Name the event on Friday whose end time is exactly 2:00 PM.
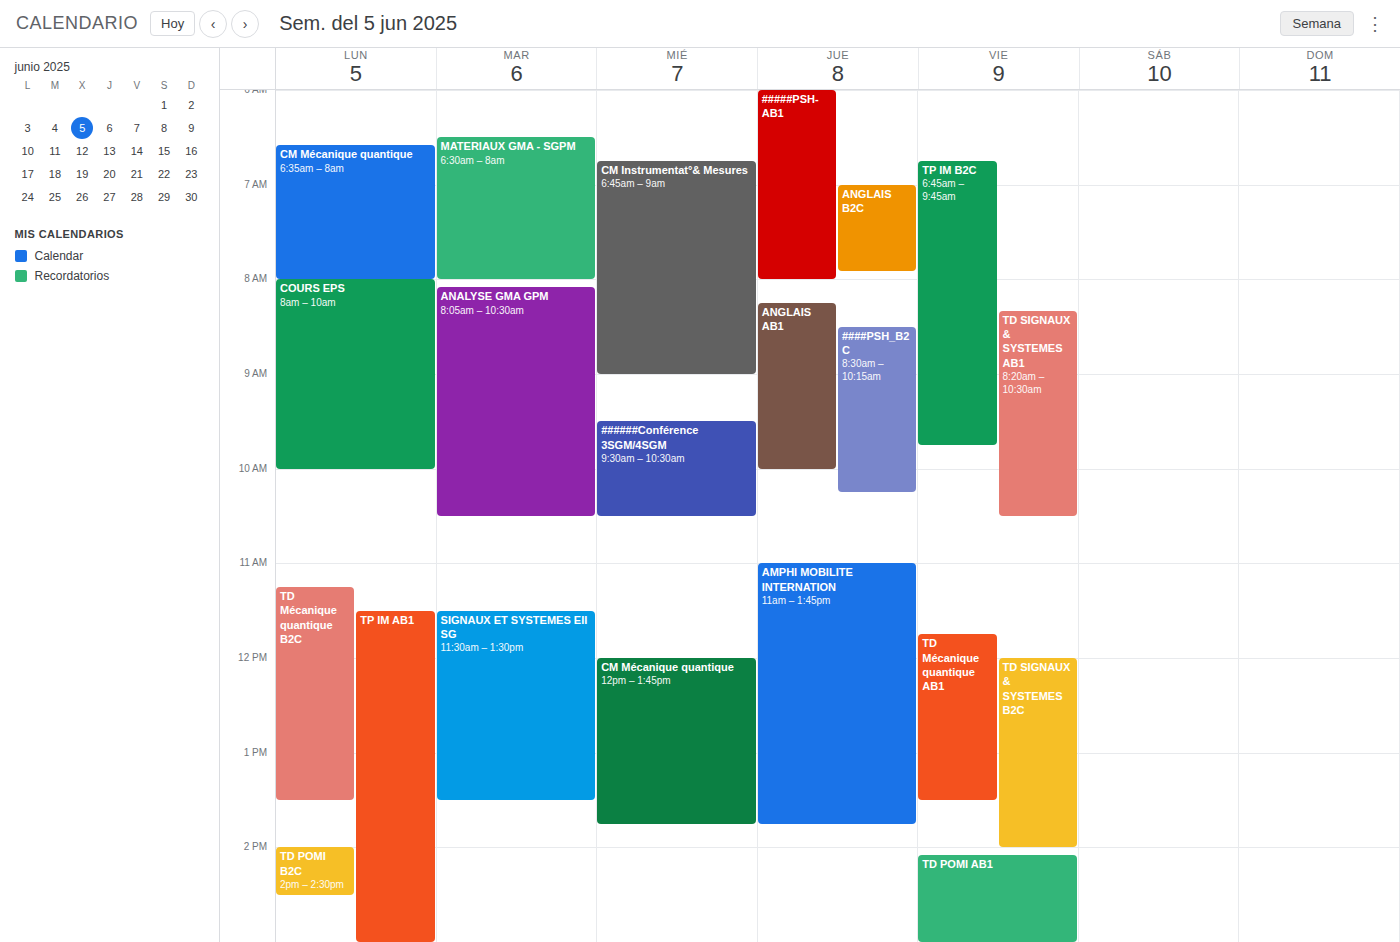
"TD SIGNAUX & SYSTEMES B2C"